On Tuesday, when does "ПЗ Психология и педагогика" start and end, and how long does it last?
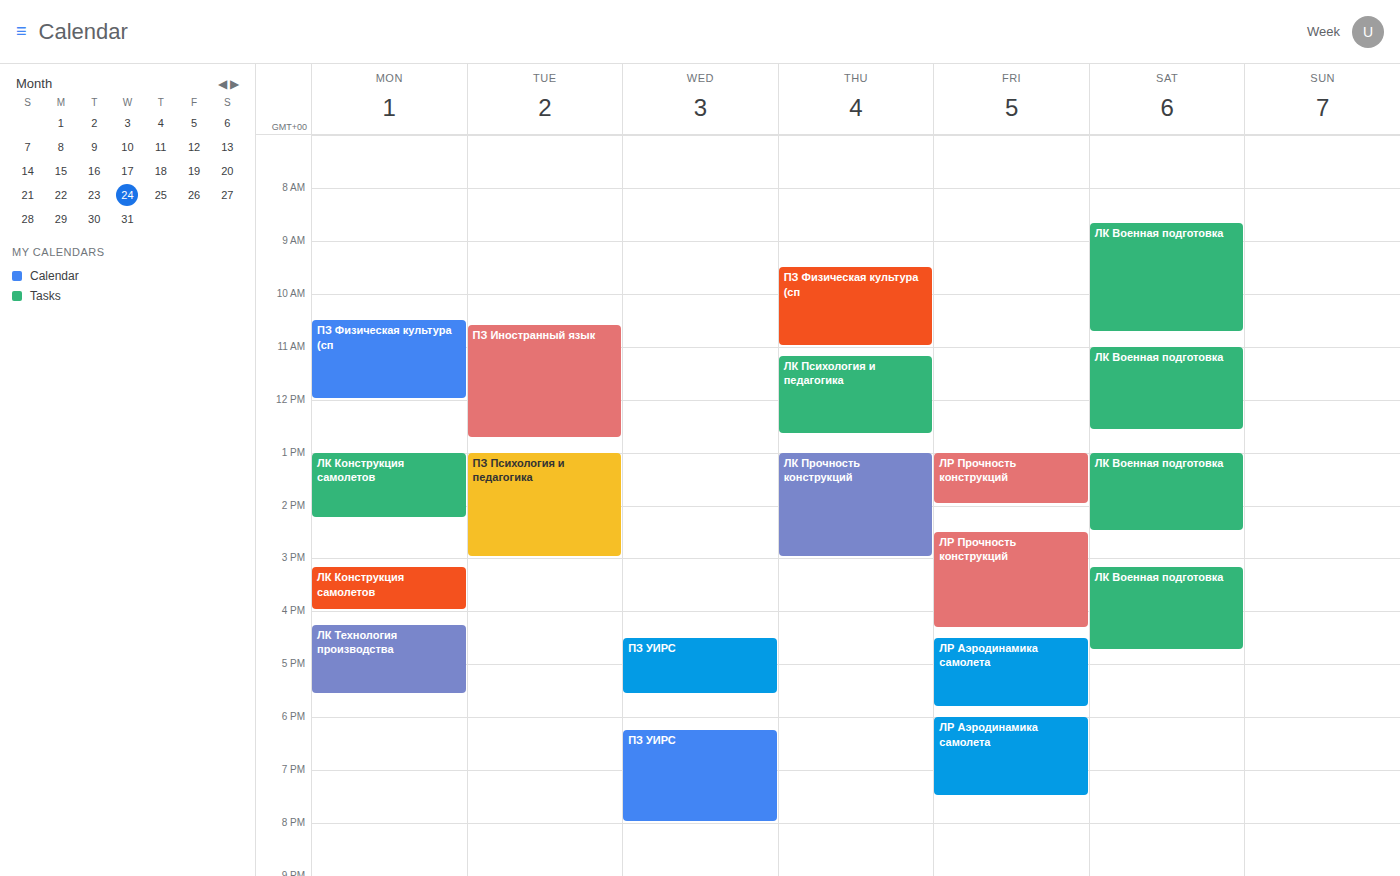
1:00 PM to 3:00 PM, 2 hours